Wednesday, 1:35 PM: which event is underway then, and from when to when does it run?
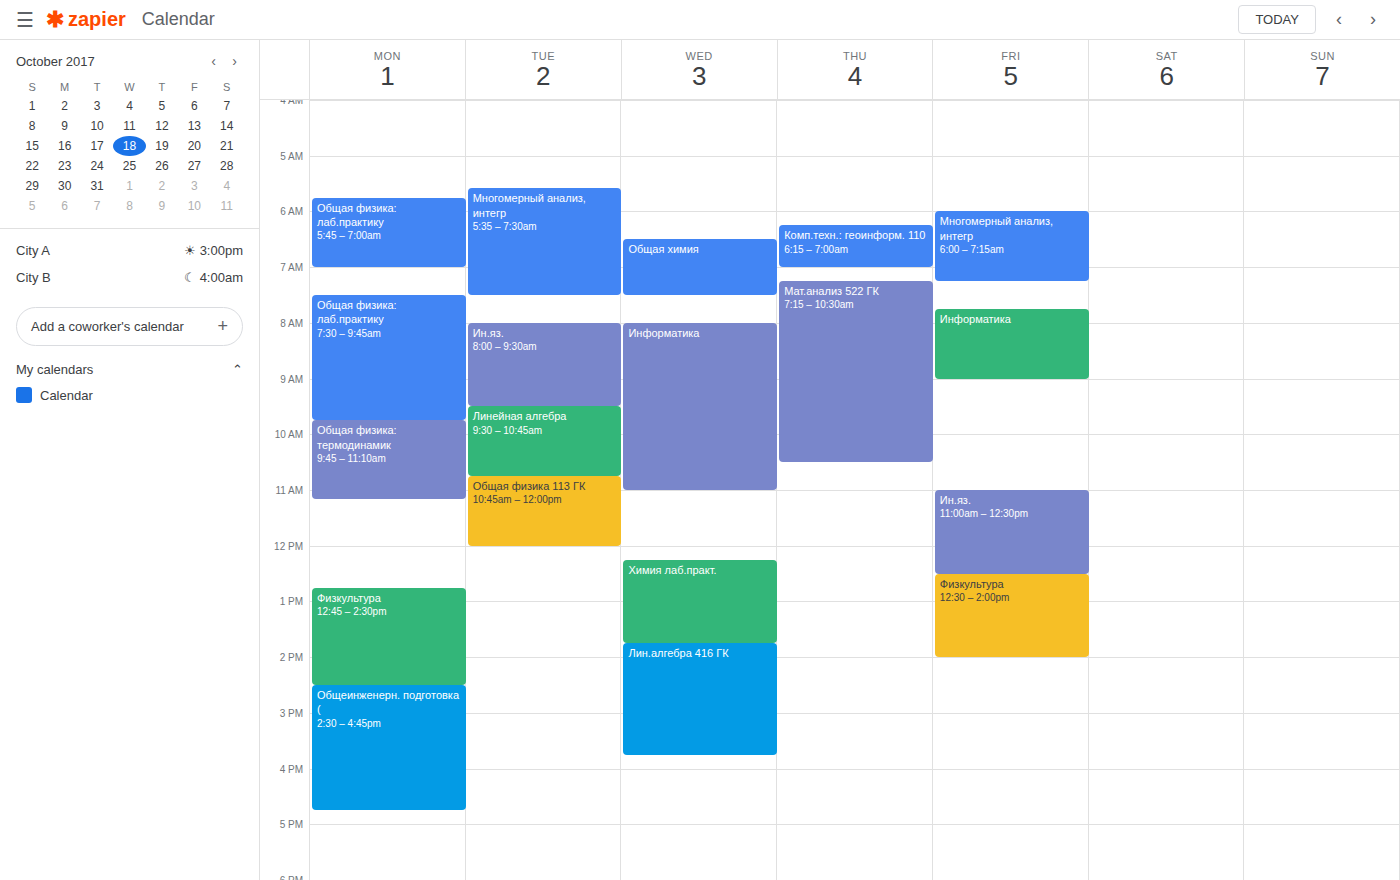
"Химия лаб.практ.", 12:15 PM to 1:45 PM